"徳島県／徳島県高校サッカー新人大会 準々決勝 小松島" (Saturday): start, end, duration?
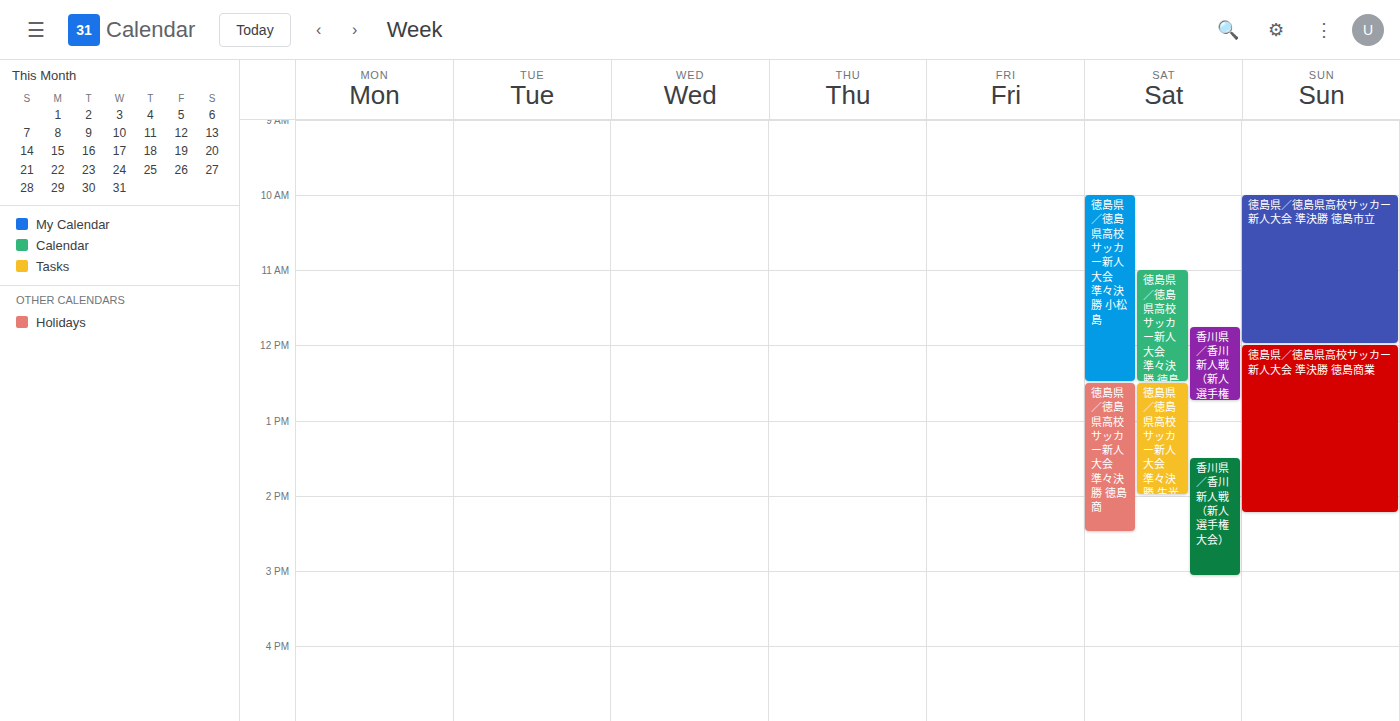
10:00 AM to 12:30 PM, 2 hours 30 minutes